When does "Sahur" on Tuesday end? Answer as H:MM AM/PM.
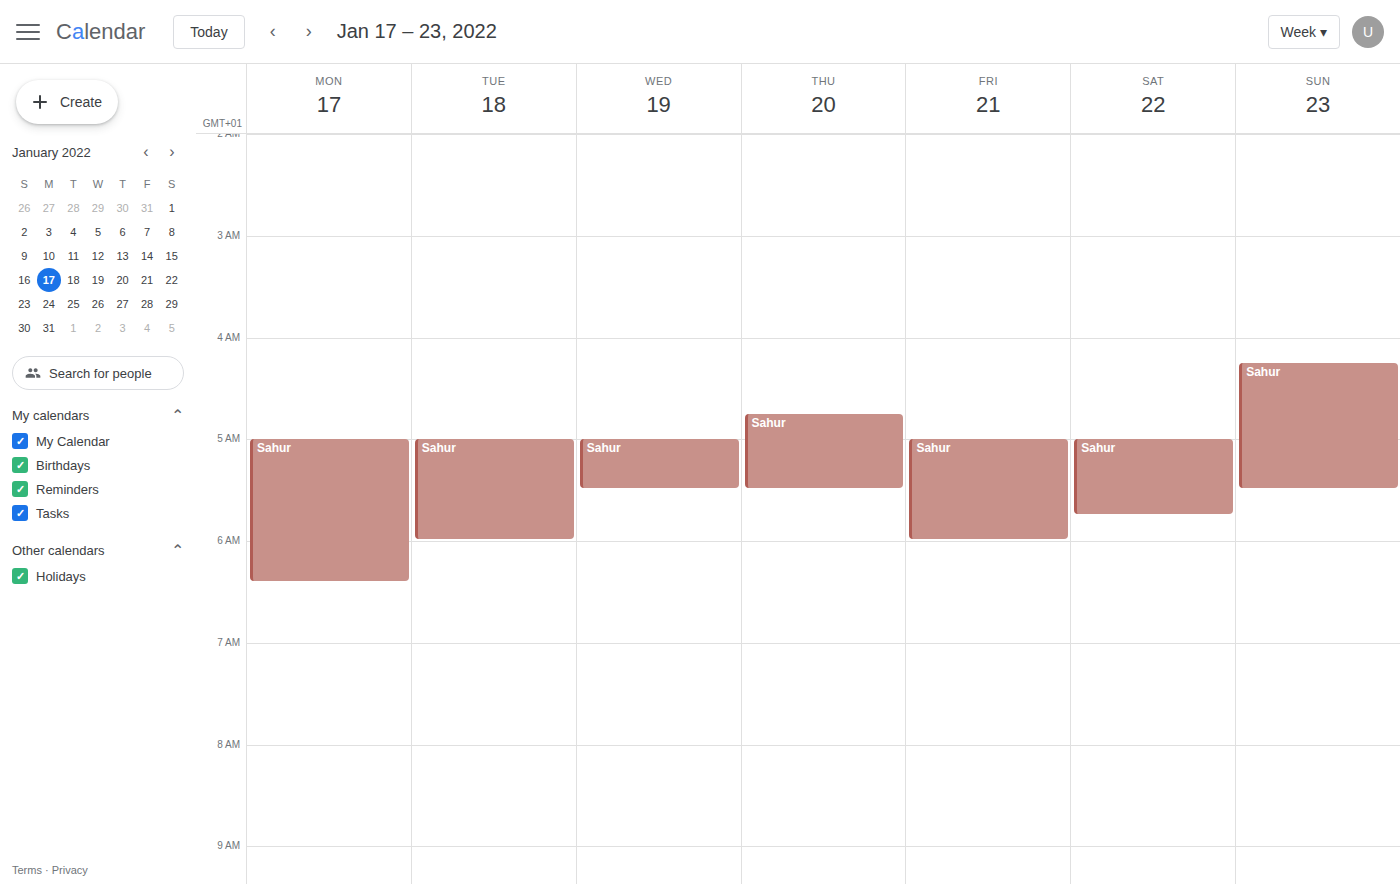
6:00 AM